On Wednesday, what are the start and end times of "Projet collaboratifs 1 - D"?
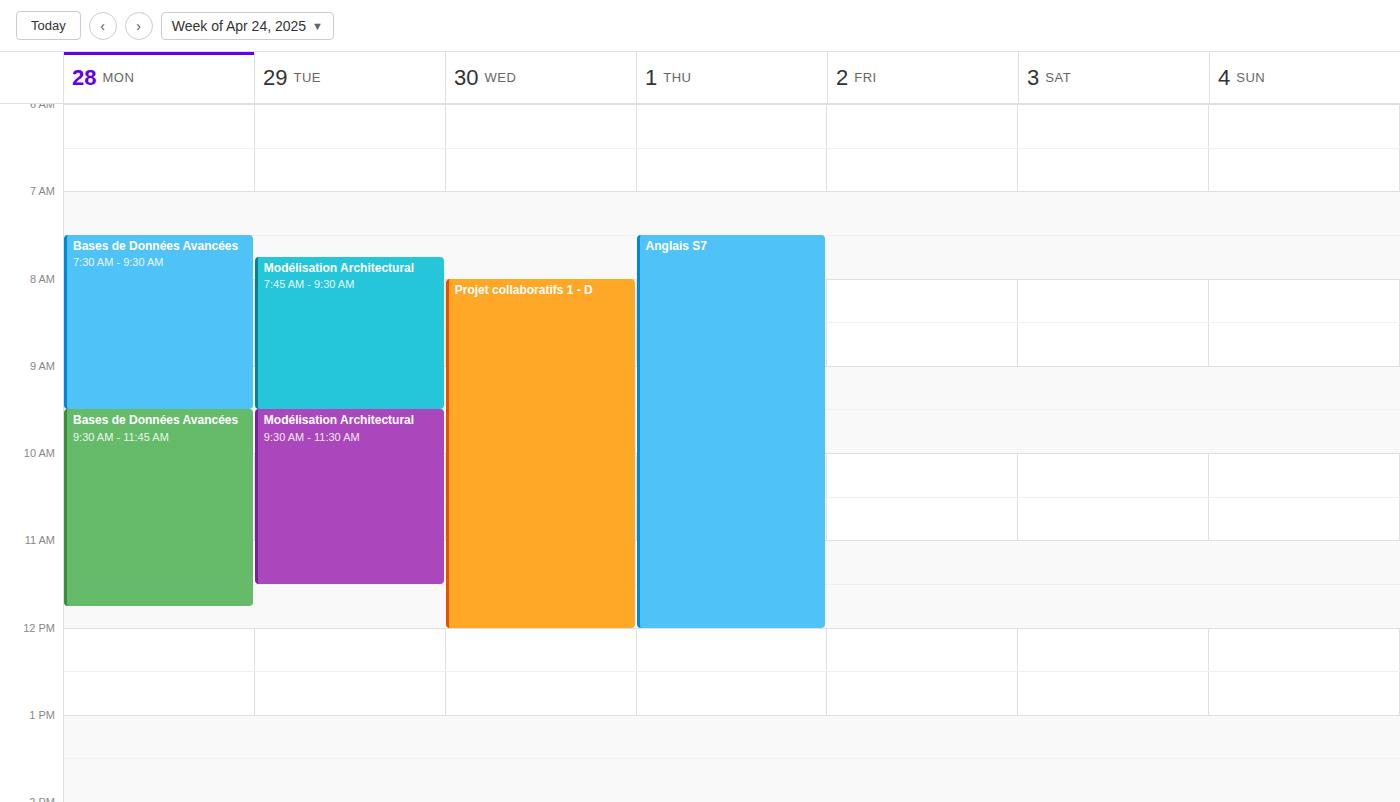
8:00 AM to 12:00 PM